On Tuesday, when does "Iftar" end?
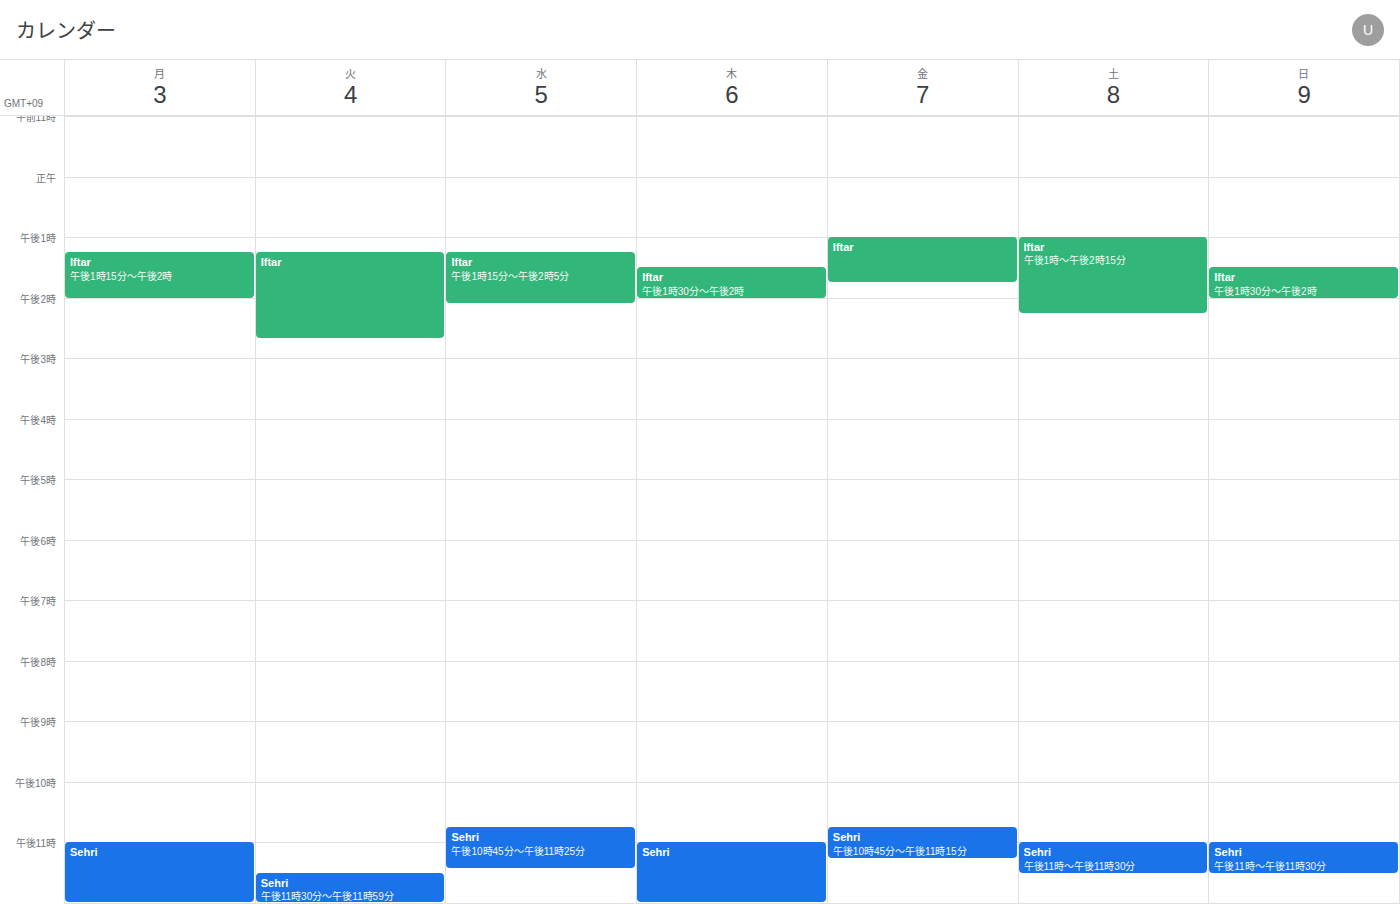
2:40 PM